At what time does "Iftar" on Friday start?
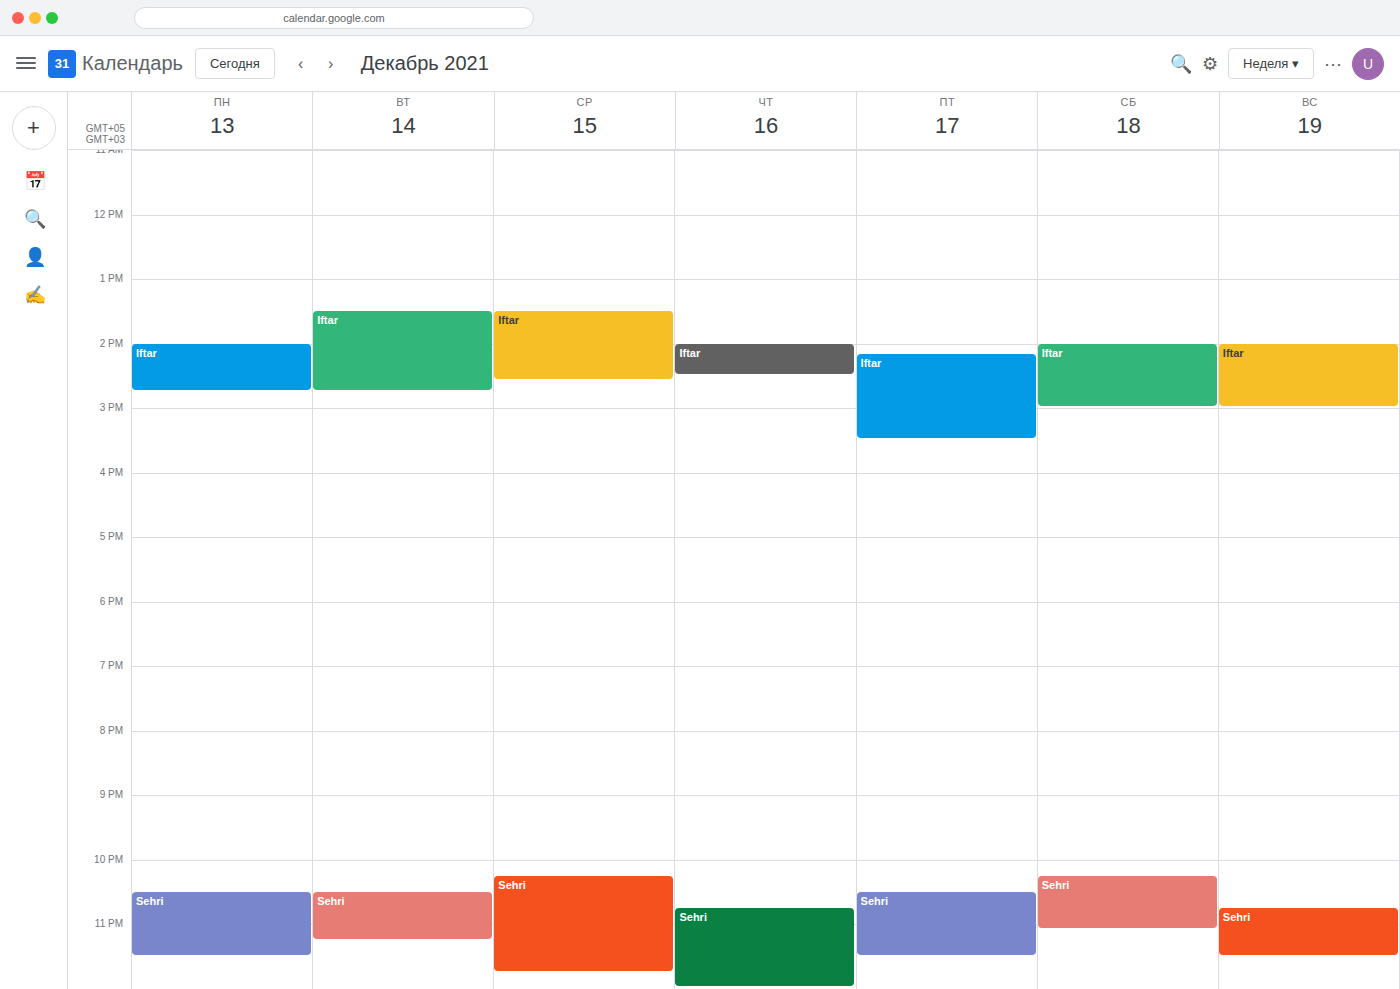
2:10 PM